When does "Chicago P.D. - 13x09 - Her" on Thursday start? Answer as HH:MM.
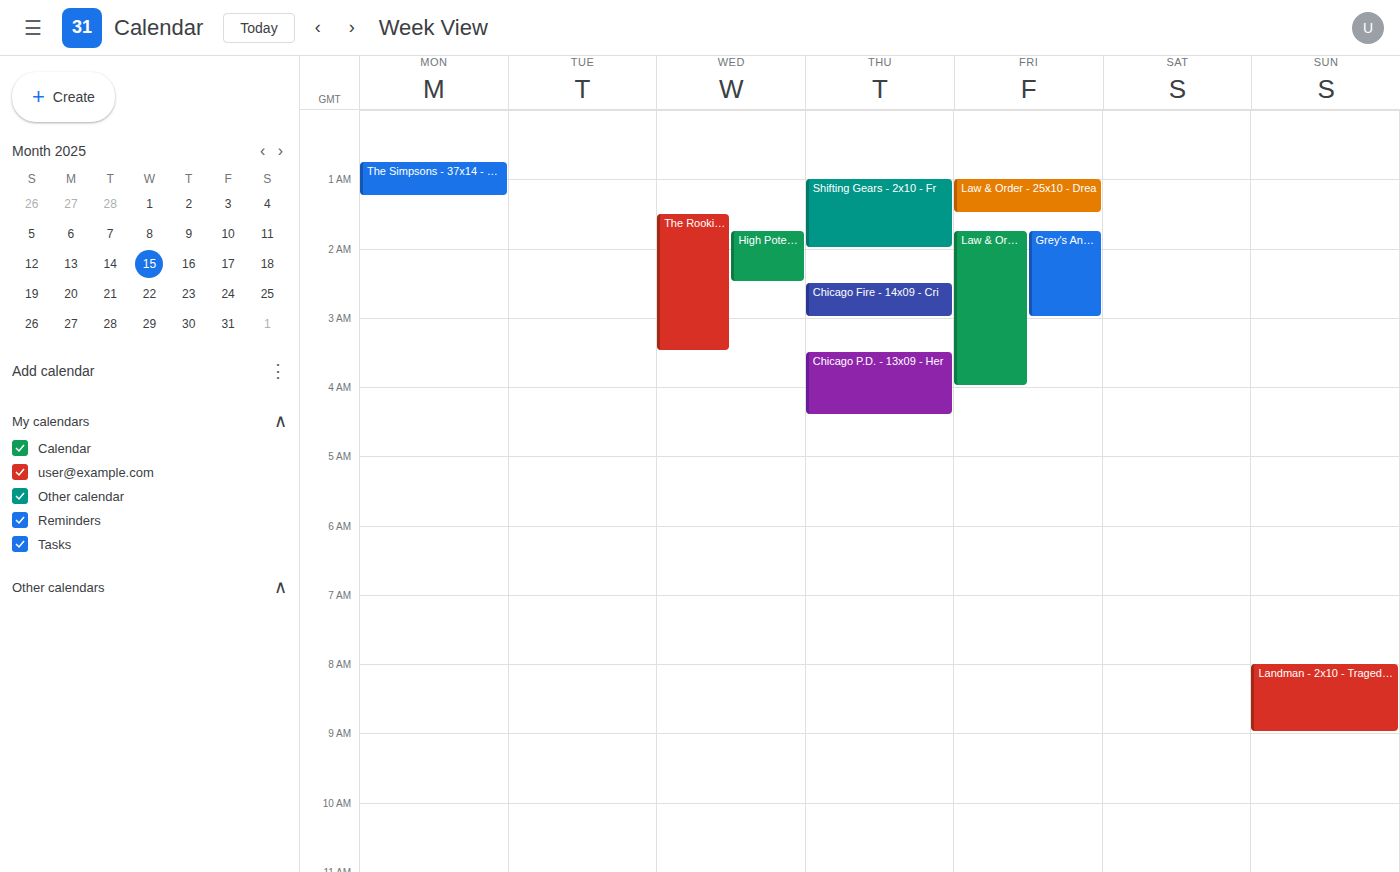
03:30